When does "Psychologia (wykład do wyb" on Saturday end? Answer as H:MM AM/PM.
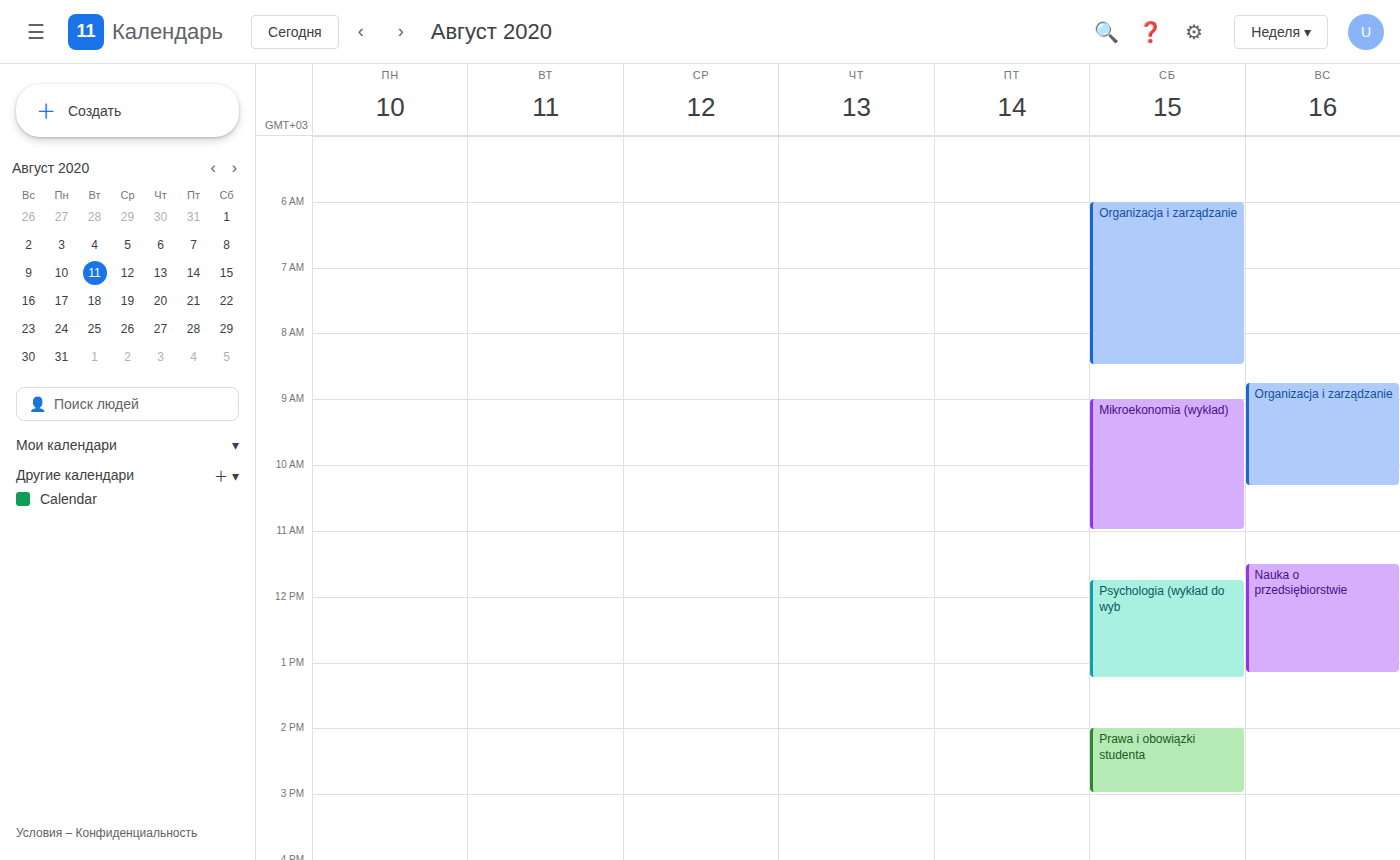
1:15 PM